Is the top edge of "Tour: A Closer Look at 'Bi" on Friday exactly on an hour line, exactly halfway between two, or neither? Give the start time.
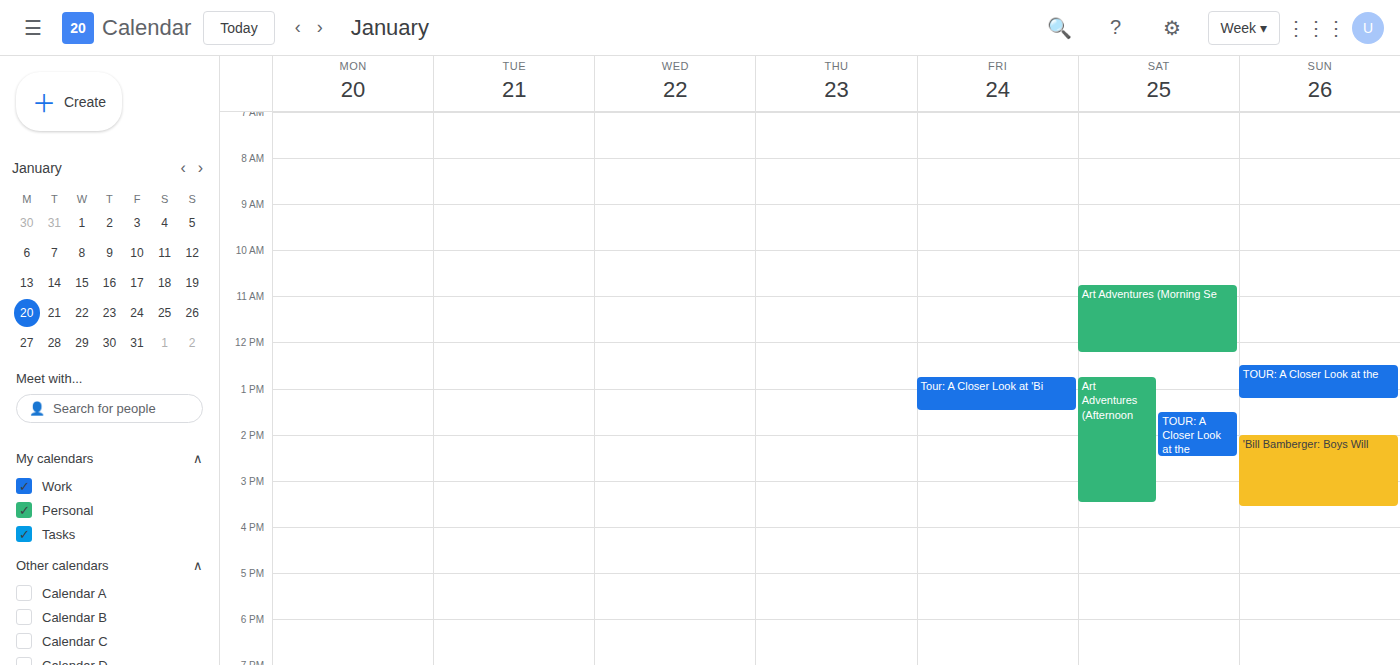
12:45 PM -- neither: three quarters of the way from the 12 PM line to the 1 PM line.